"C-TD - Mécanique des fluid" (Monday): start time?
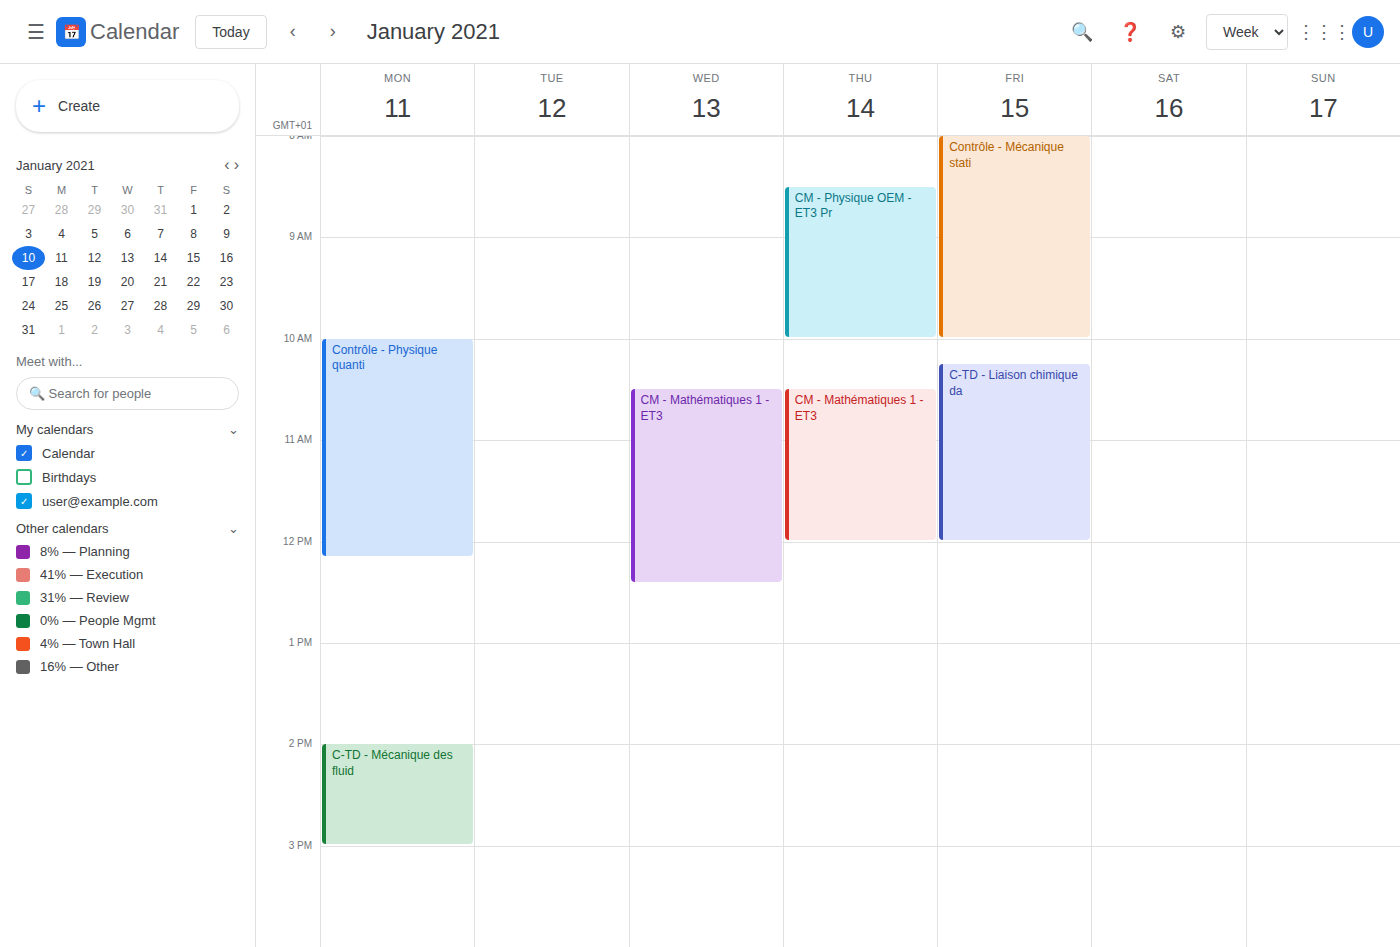
2:00 PM